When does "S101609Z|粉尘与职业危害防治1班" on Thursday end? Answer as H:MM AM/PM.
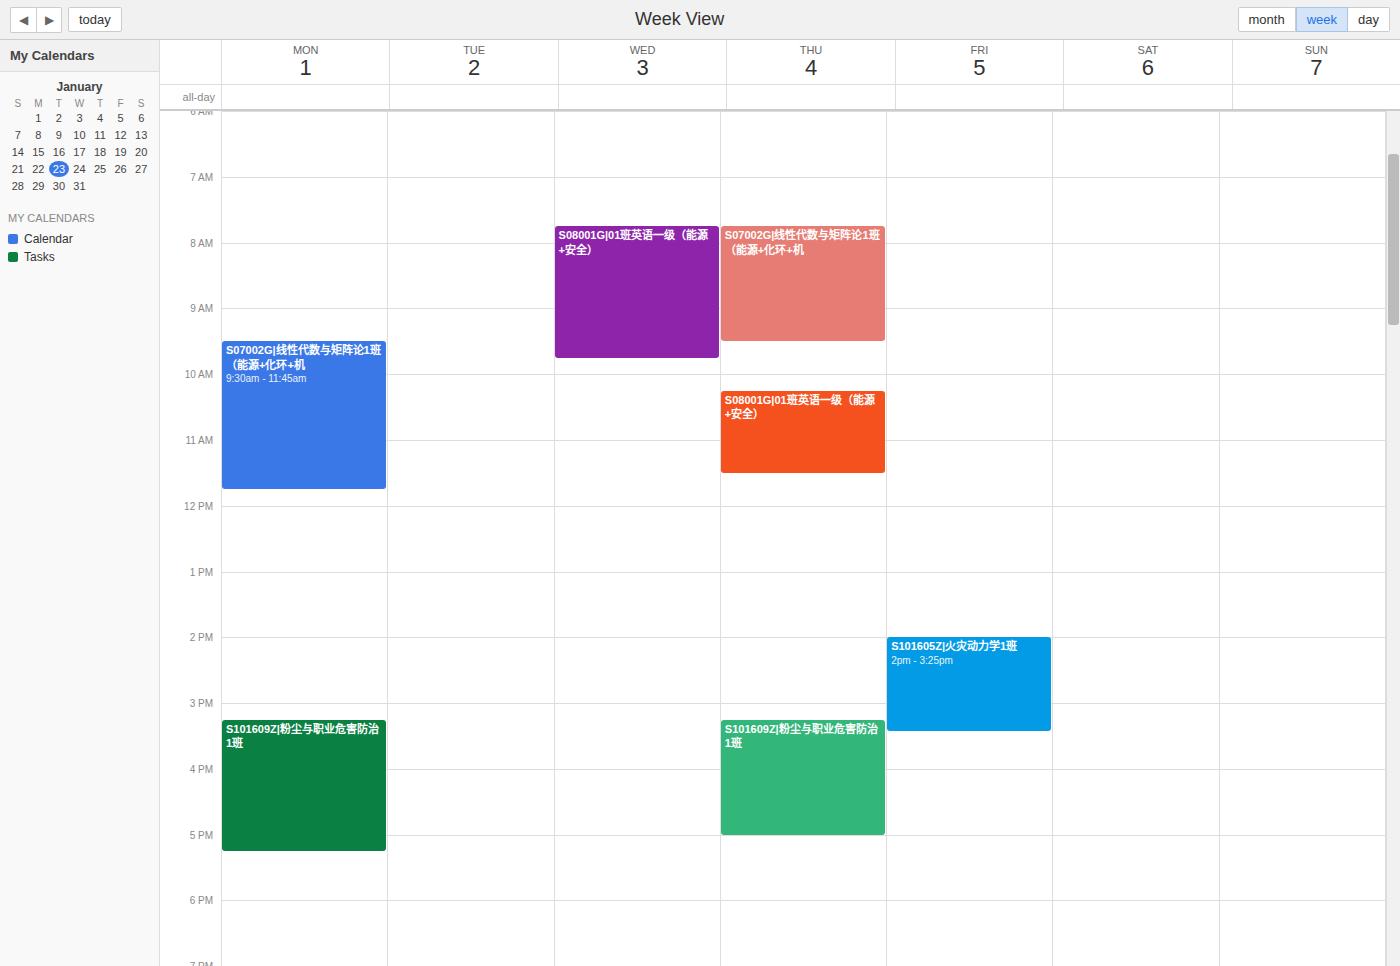
5:00 PM